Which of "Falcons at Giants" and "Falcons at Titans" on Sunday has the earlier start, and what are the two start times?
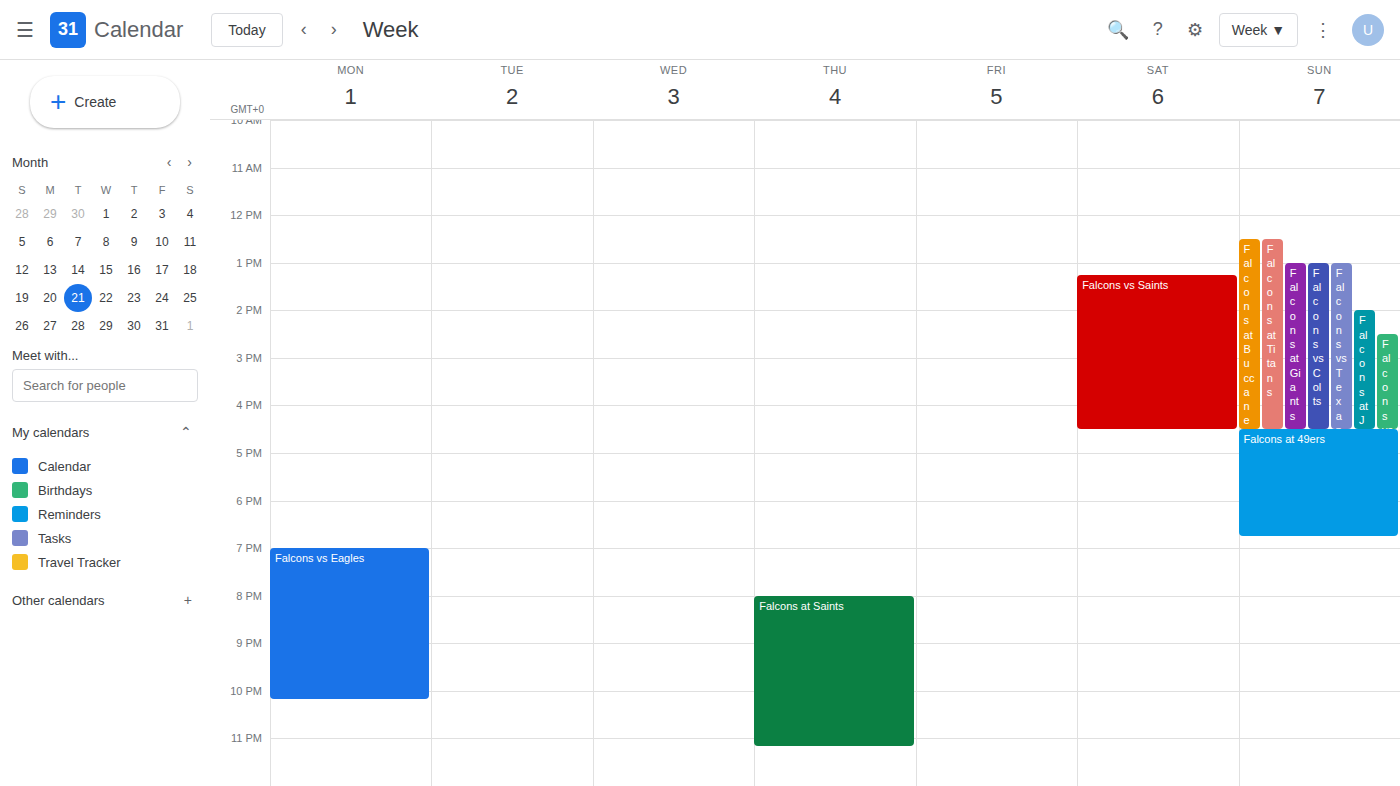
"Falcons at Titans" 12:30 PM; "Falcons at Giants" 1:00 PM.